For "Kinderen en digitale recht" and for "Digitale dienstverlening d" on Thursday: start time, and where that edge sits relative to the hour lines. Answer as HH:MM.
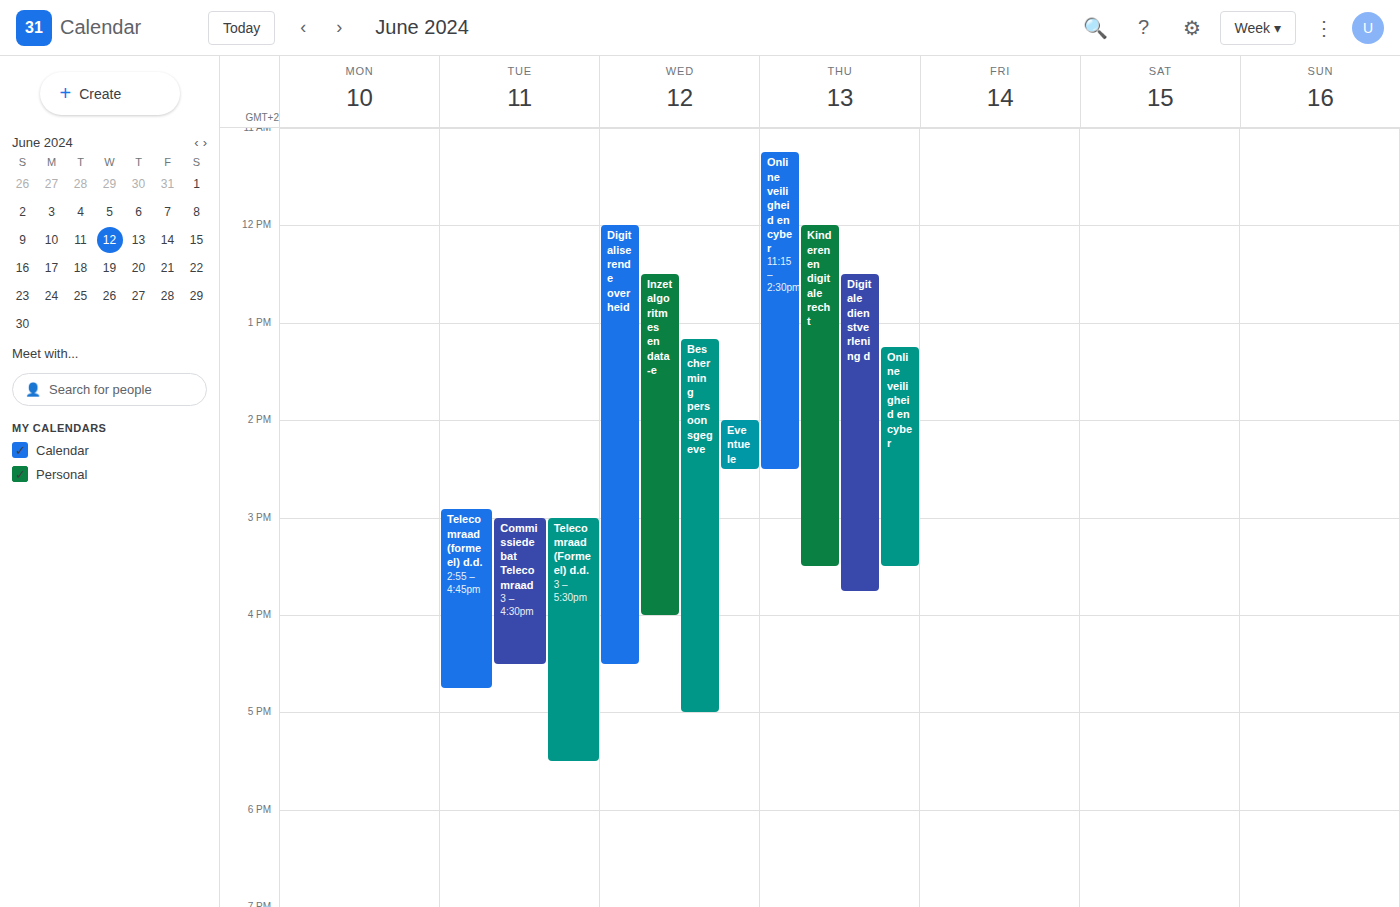
"Kinderen en digitale recht": 12:00, exactly on the 12:00 line. "Digitale dienstverlening d": 12:30, halfway between the 12:00 and 13:00 lines.